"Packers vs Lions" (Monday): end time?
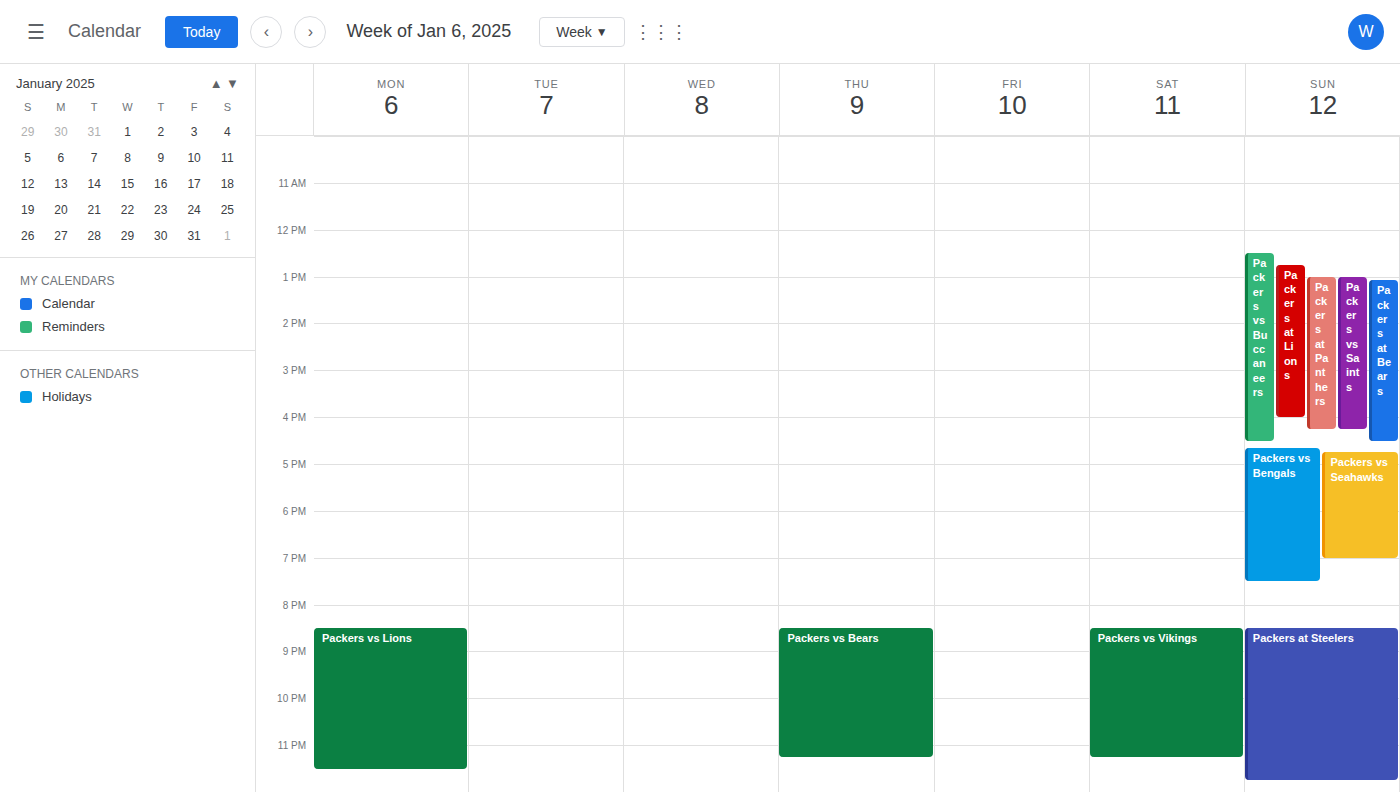
11:30 PM